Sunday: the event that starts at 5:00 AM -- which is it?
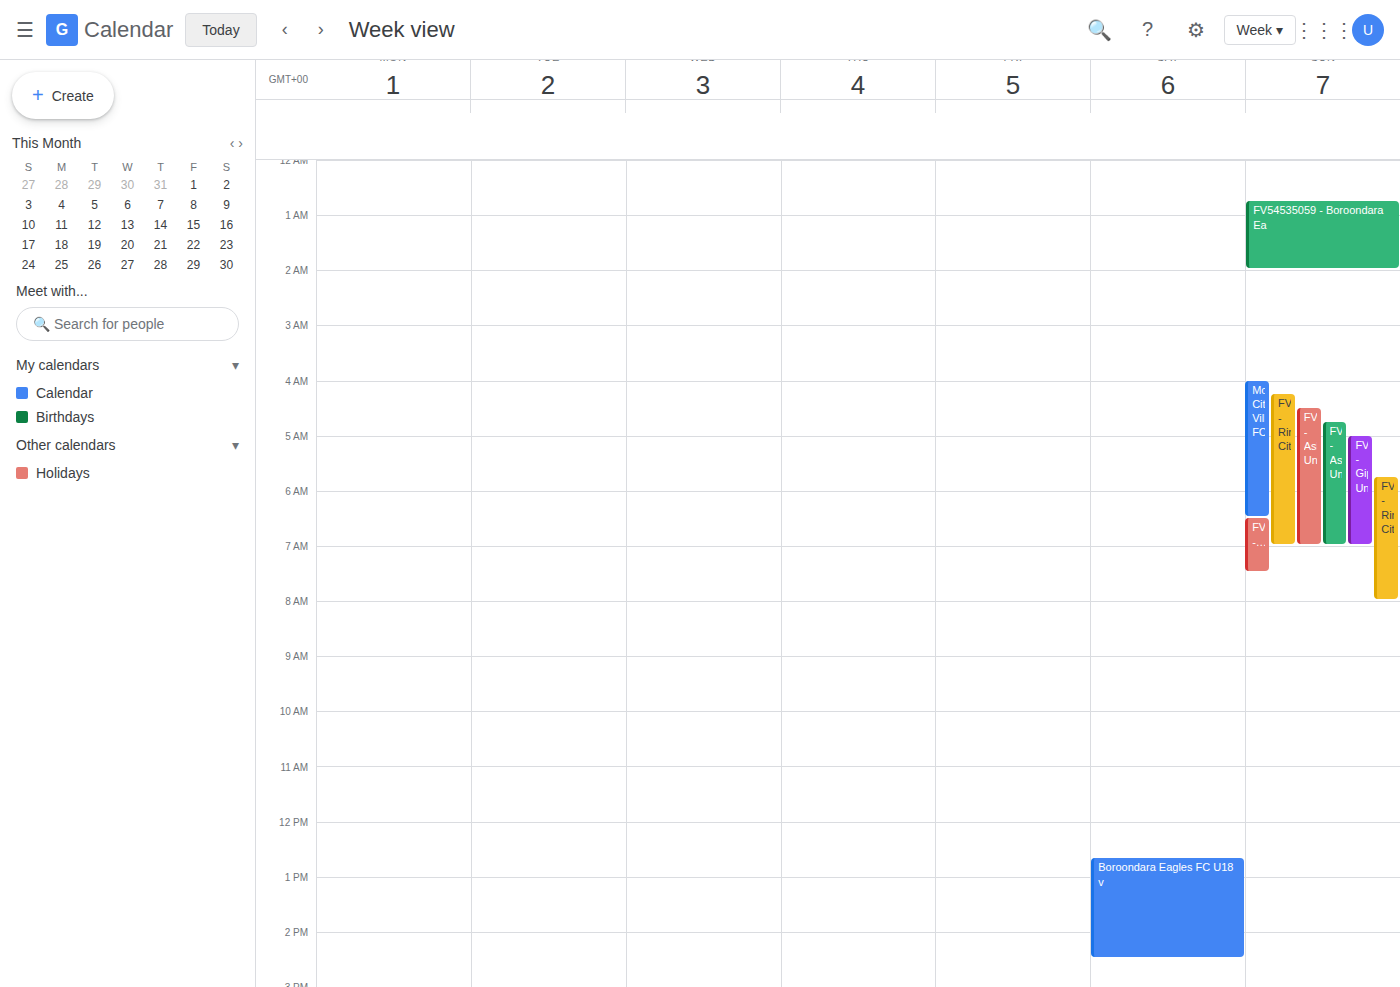
"FV54534997 - Gippsland Uni"